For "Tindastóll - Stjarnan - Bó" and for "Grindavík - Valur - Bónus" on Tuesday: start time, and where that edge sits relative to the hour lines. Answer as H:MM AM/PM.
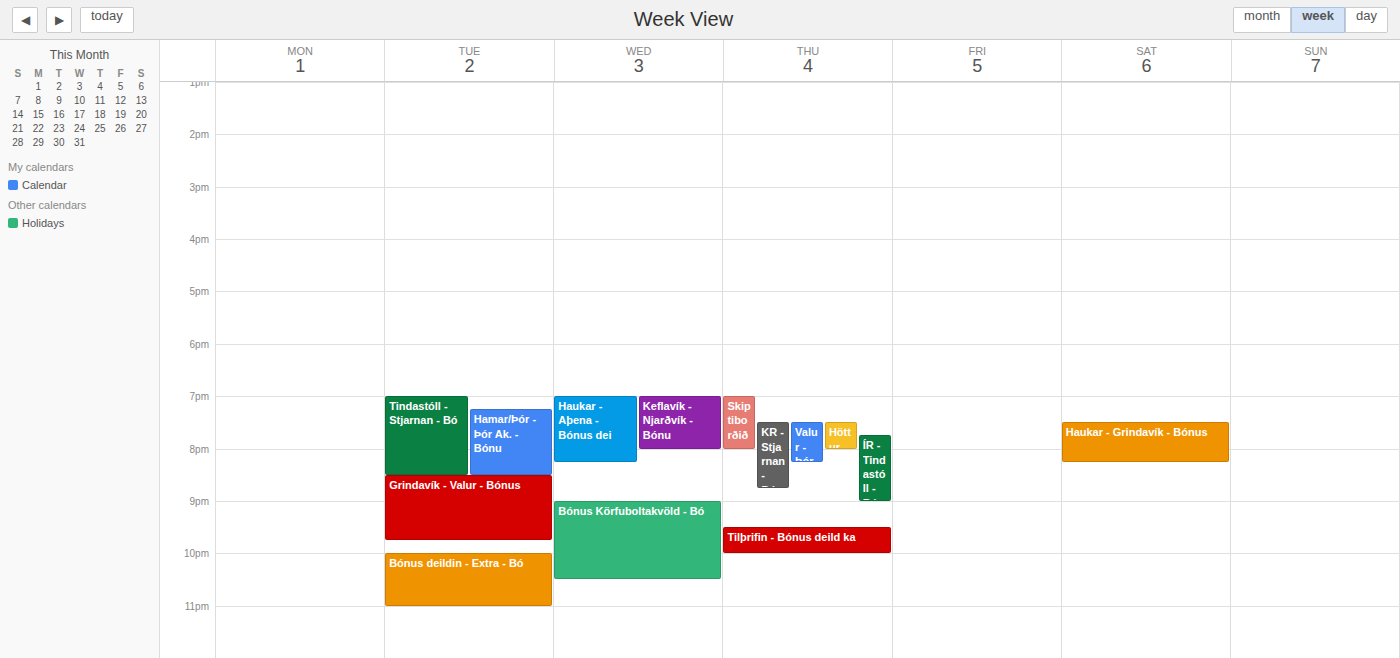
"Tindastóll - Stjarnan - Bó": 7:00 PM, exactly on the 7 PM line. "Grindavík - Valur - Bónus": 8:30 PM, halfway between the 8 PM and 9 PM lines.